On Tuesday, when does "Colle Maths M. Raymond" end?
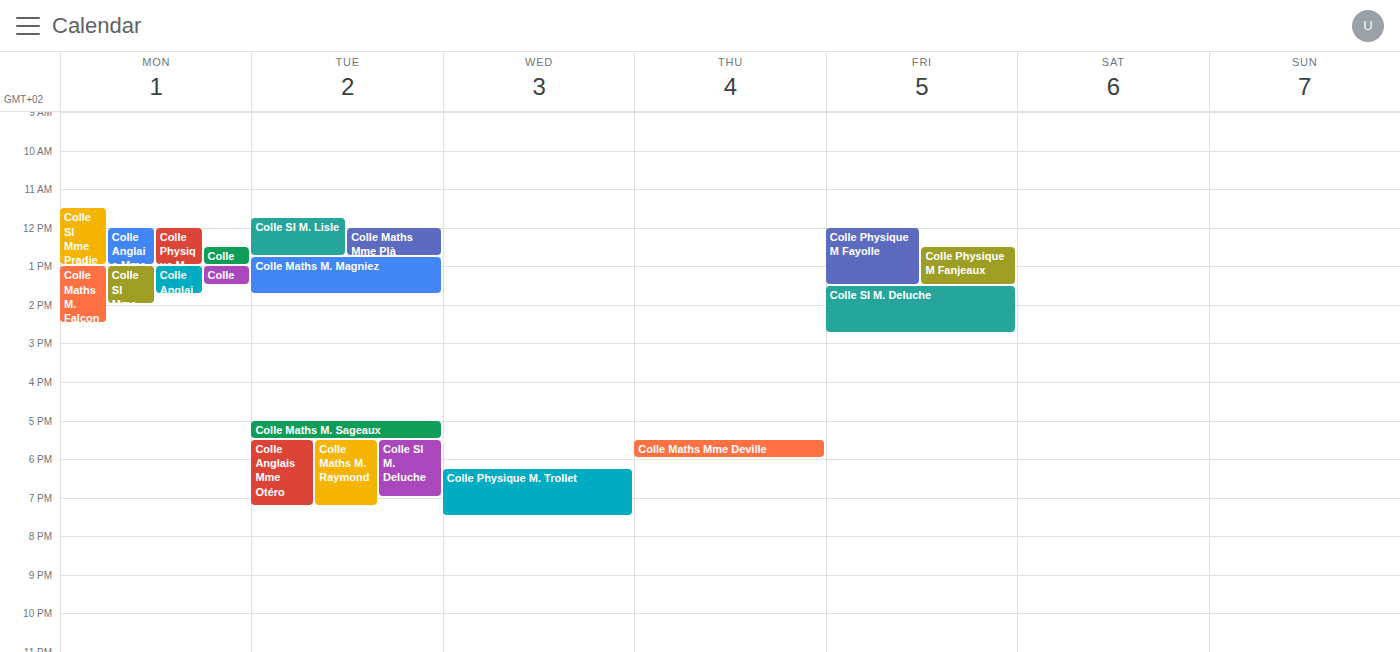
7:15 PM